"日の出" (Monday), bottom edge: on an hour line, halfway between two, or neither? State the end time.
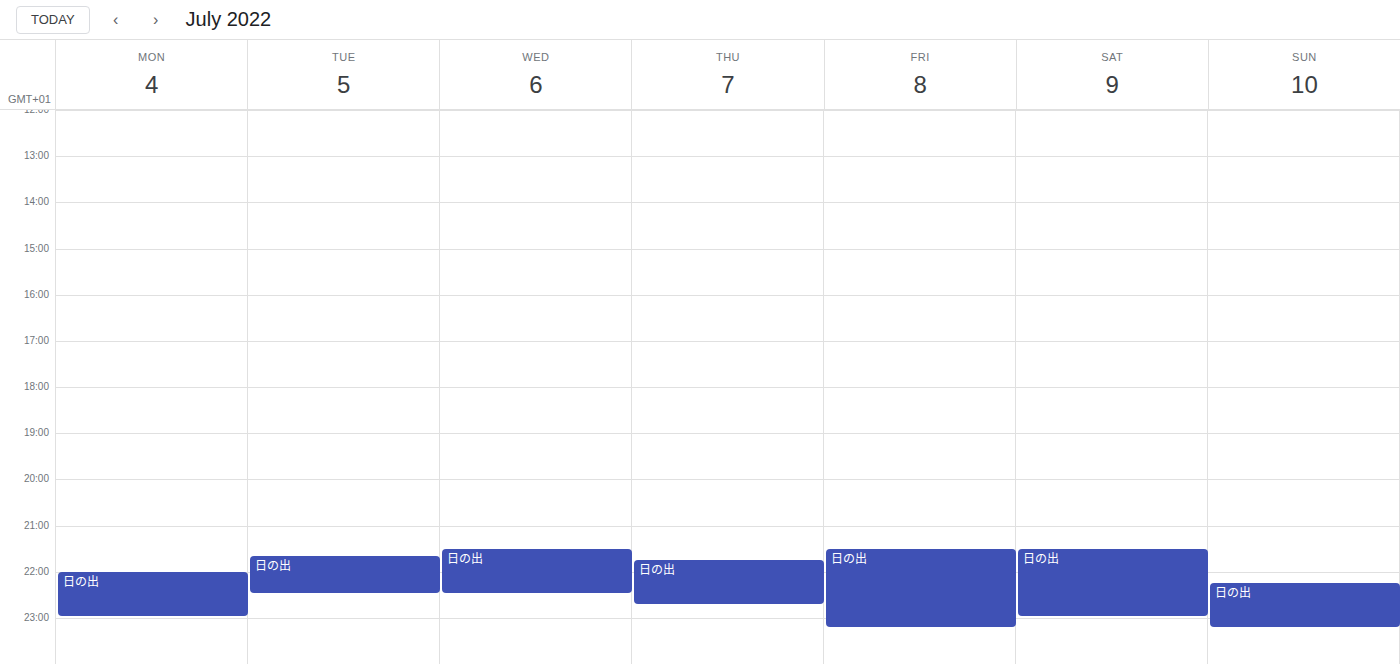
11:00 PM -- exactly on the 11 PM line.